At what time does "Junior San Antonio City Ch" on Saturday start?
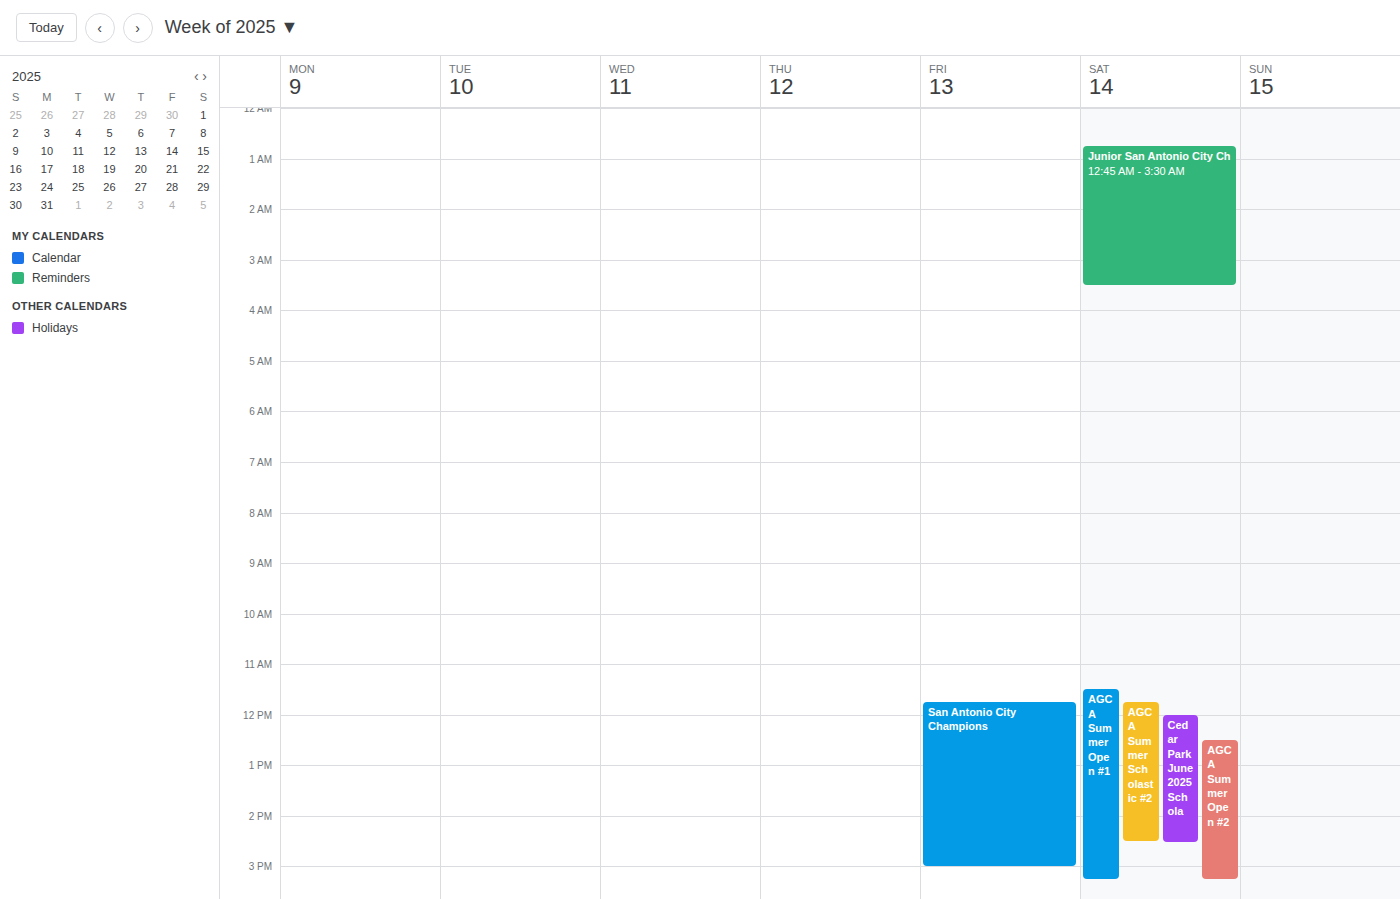
12:45 AM